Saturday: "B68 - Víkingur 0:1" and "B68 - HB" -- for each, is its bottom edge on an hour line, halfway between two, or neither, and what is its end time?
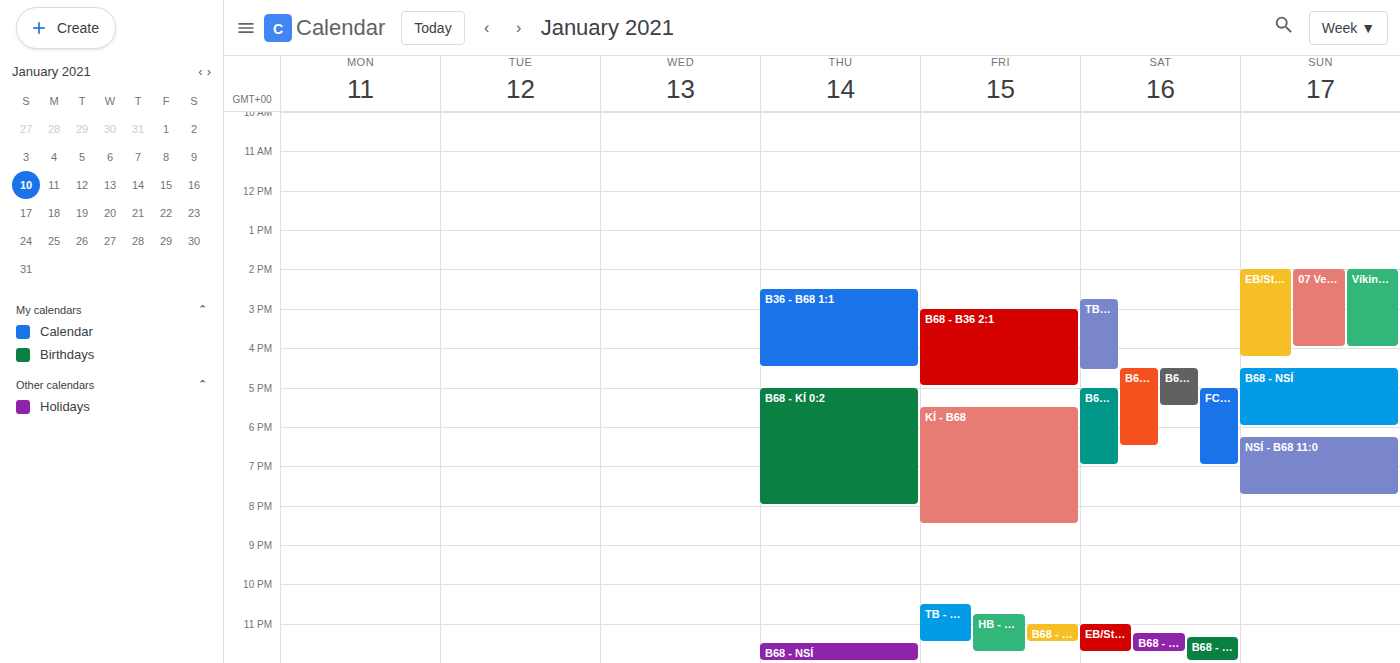
"B68 - Víkingur 0:1": 5:30 PM, halfway between the 5 PM and 6 PM lines. "B68 - HB": 7:00 PM, exactly on the 7 PM line.